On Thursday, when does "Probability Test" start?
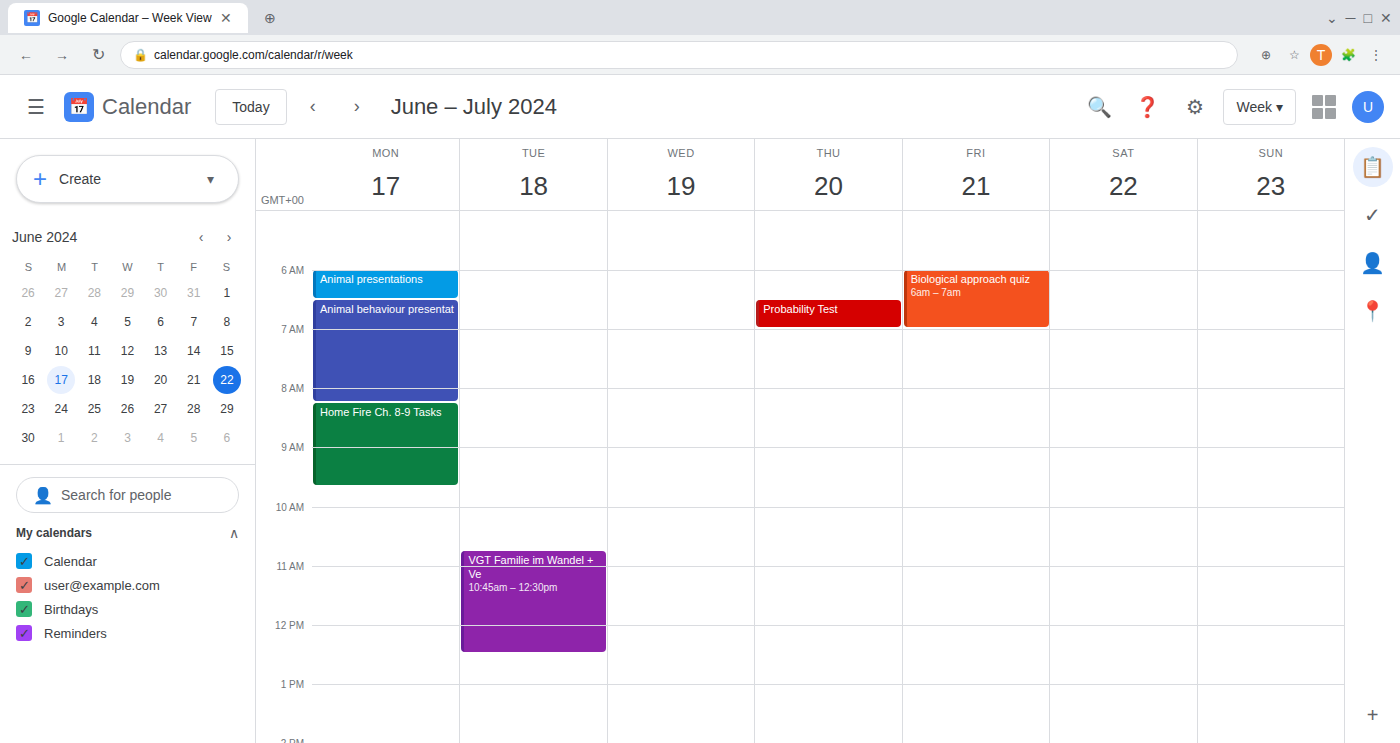
6:30 AM